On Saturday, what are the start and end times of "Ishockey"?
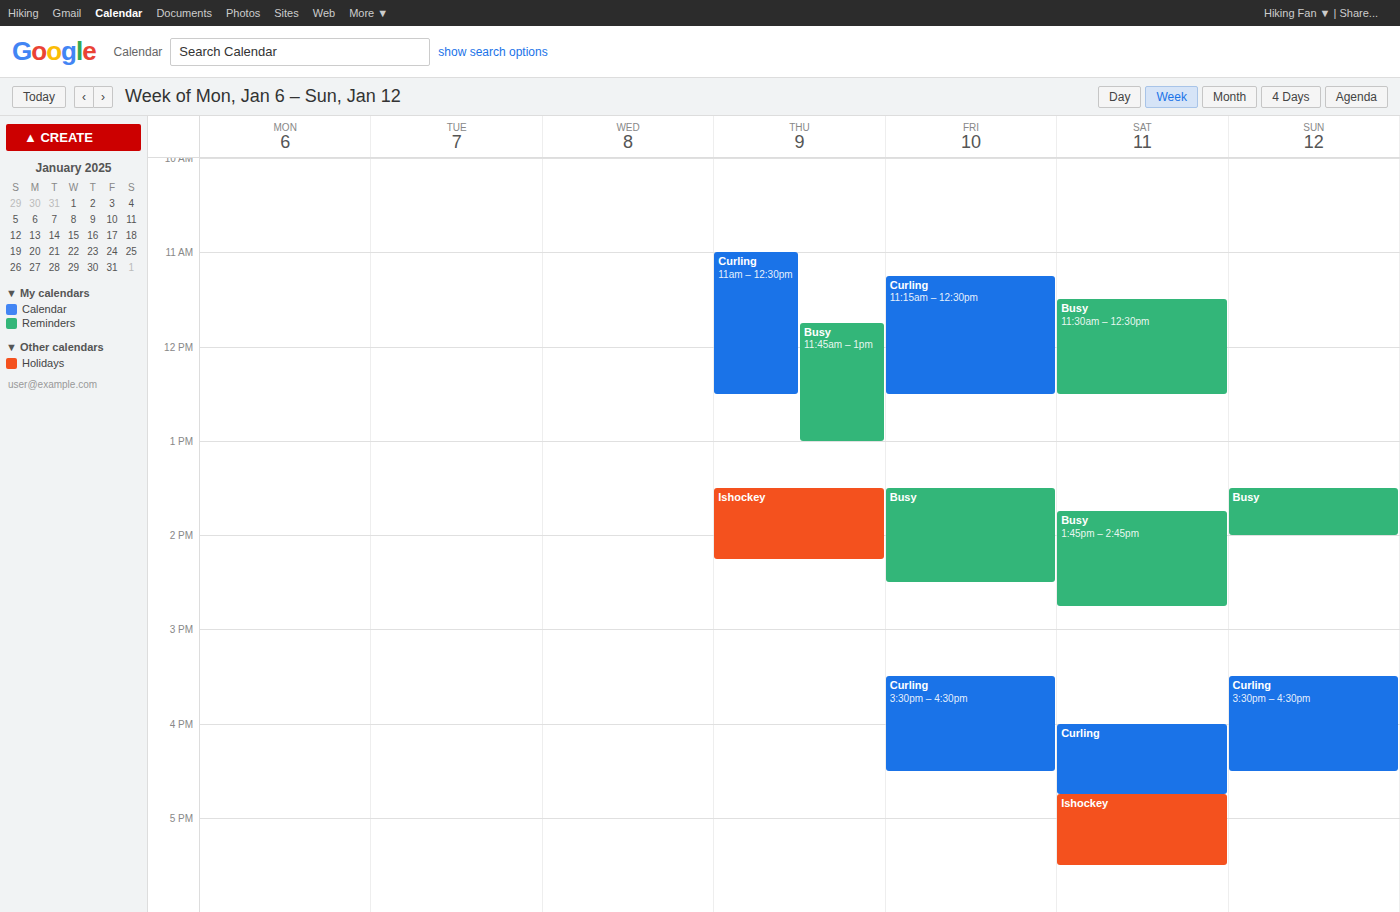
4:45 PM to 5:30 PM